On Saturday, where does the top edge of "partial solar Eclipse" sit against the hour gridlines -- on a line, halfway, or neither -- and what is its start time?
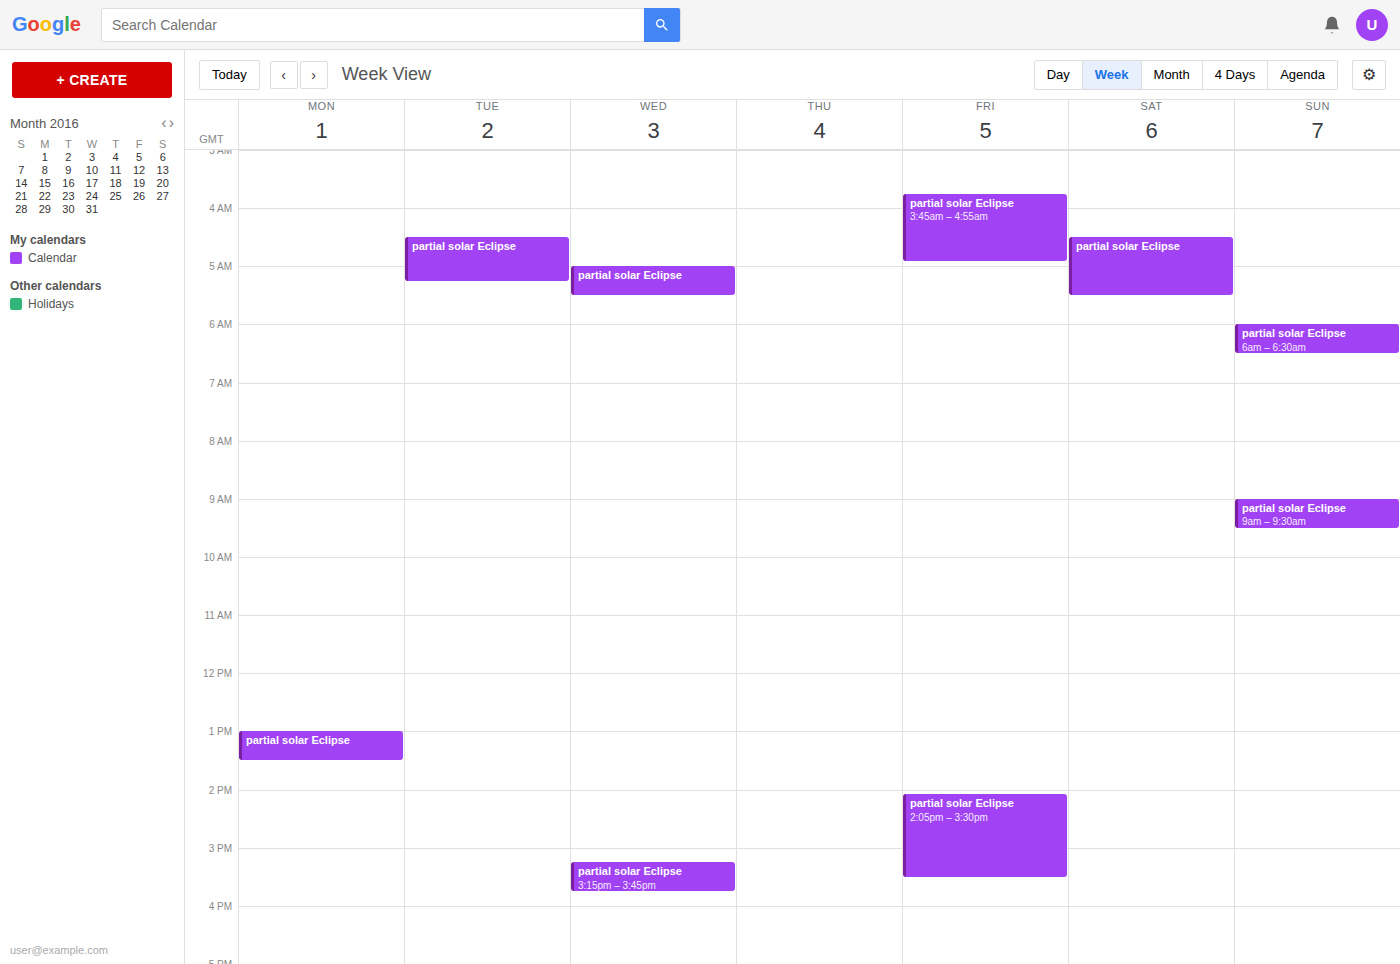
4:30 AM -- halfway between the 4 AM and 5 AM lines.